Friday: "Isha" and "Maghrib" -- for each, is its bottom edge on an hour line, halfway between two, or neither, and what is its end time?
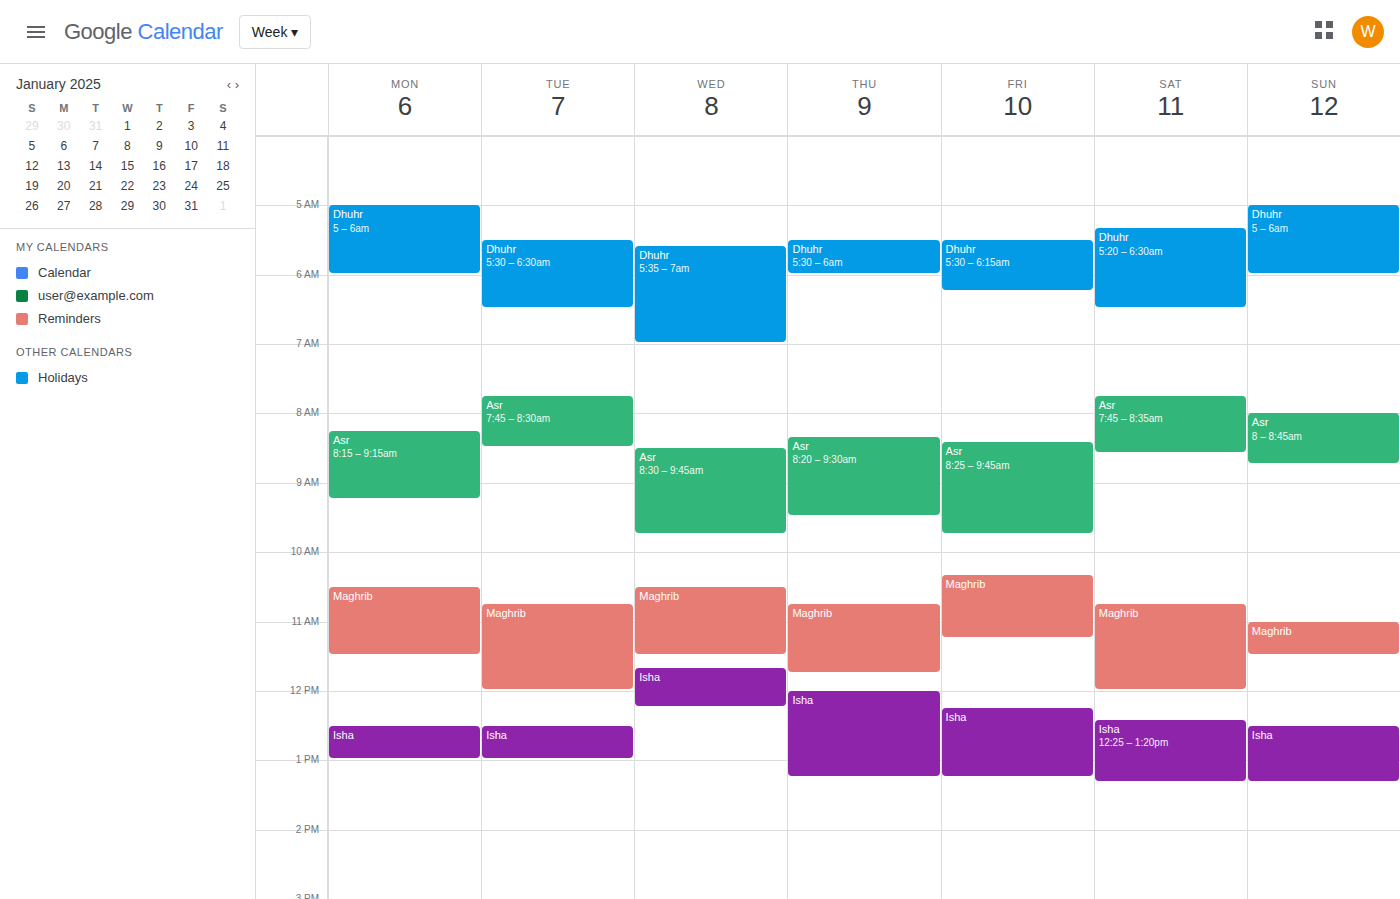
"Isha": 1:15 PM, neither: a quarter of the way from the 1 PM line to the 2 PM line. "Maghrib": 11:15 AM, neither: a quarter of the way from the 11 AM line to the 12 PM line.